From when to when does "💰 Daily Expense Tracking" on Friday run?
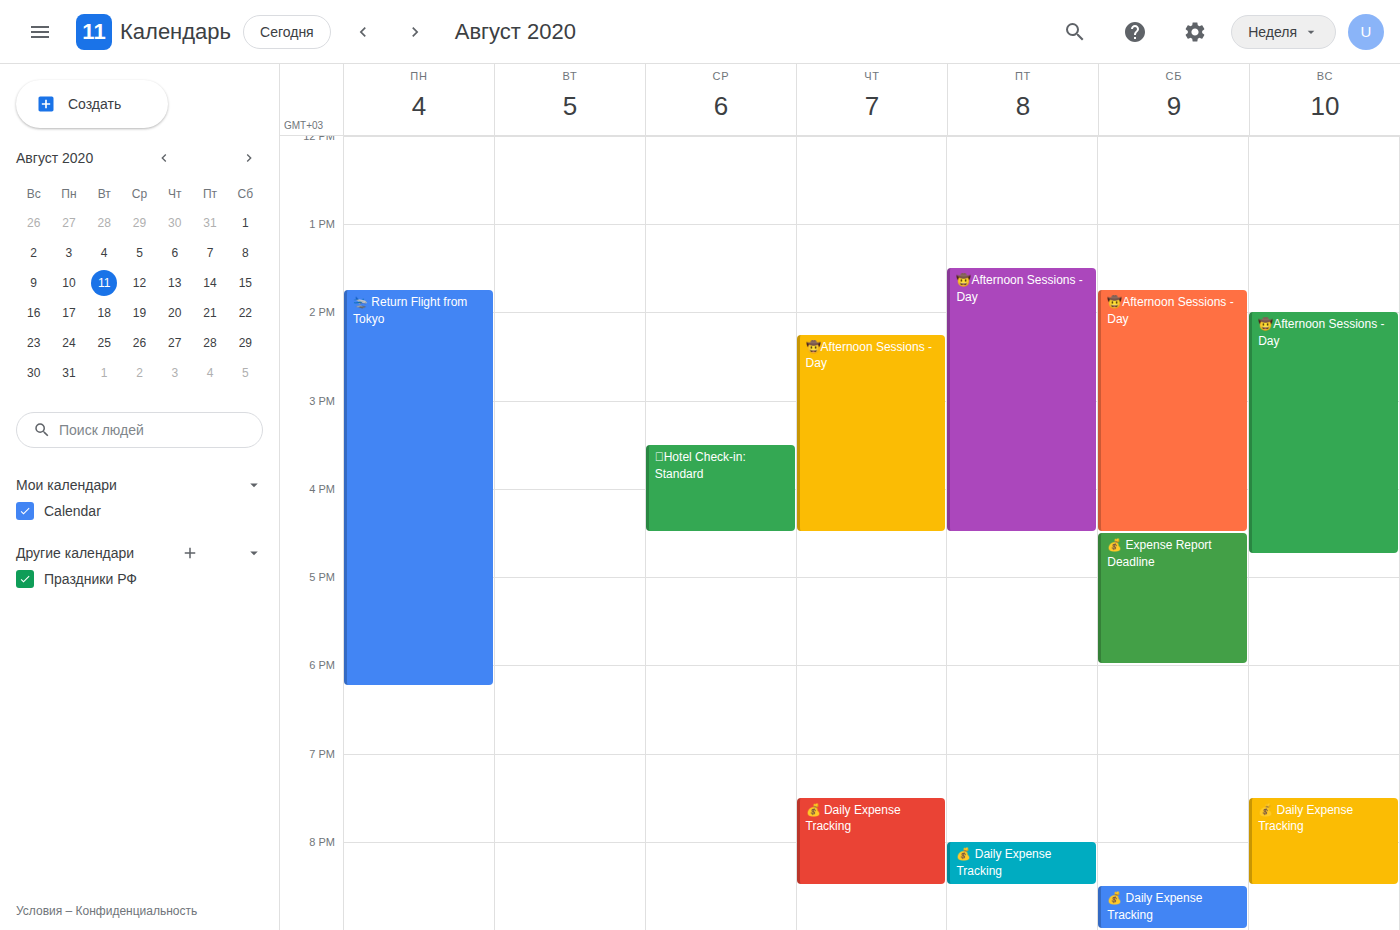
8:00 PM to 8:30 PM